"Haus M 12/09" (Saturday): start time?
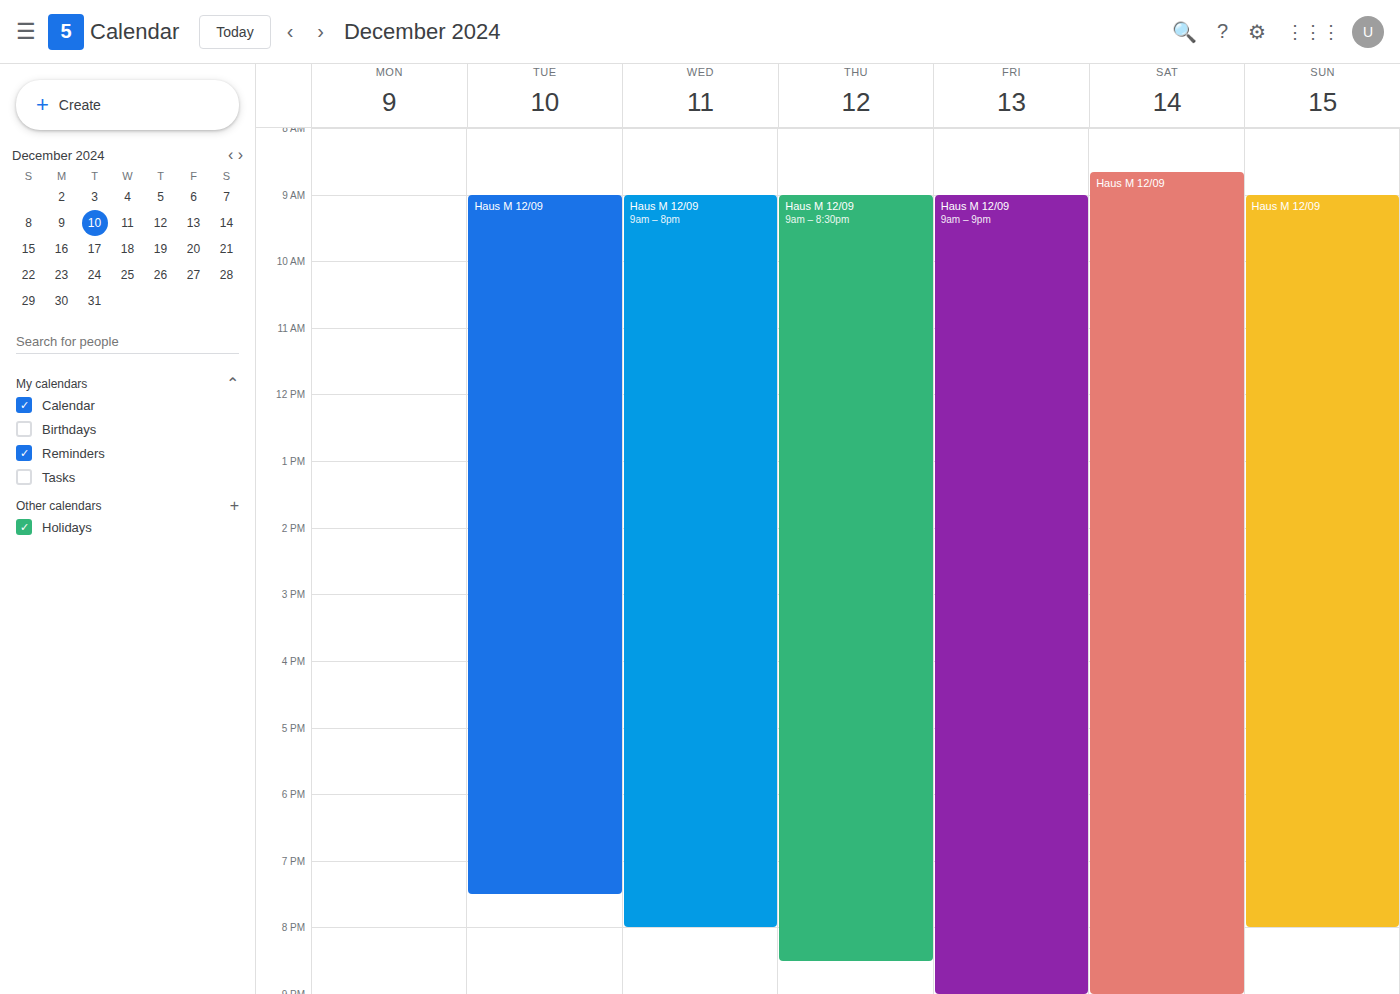
8:40 AM